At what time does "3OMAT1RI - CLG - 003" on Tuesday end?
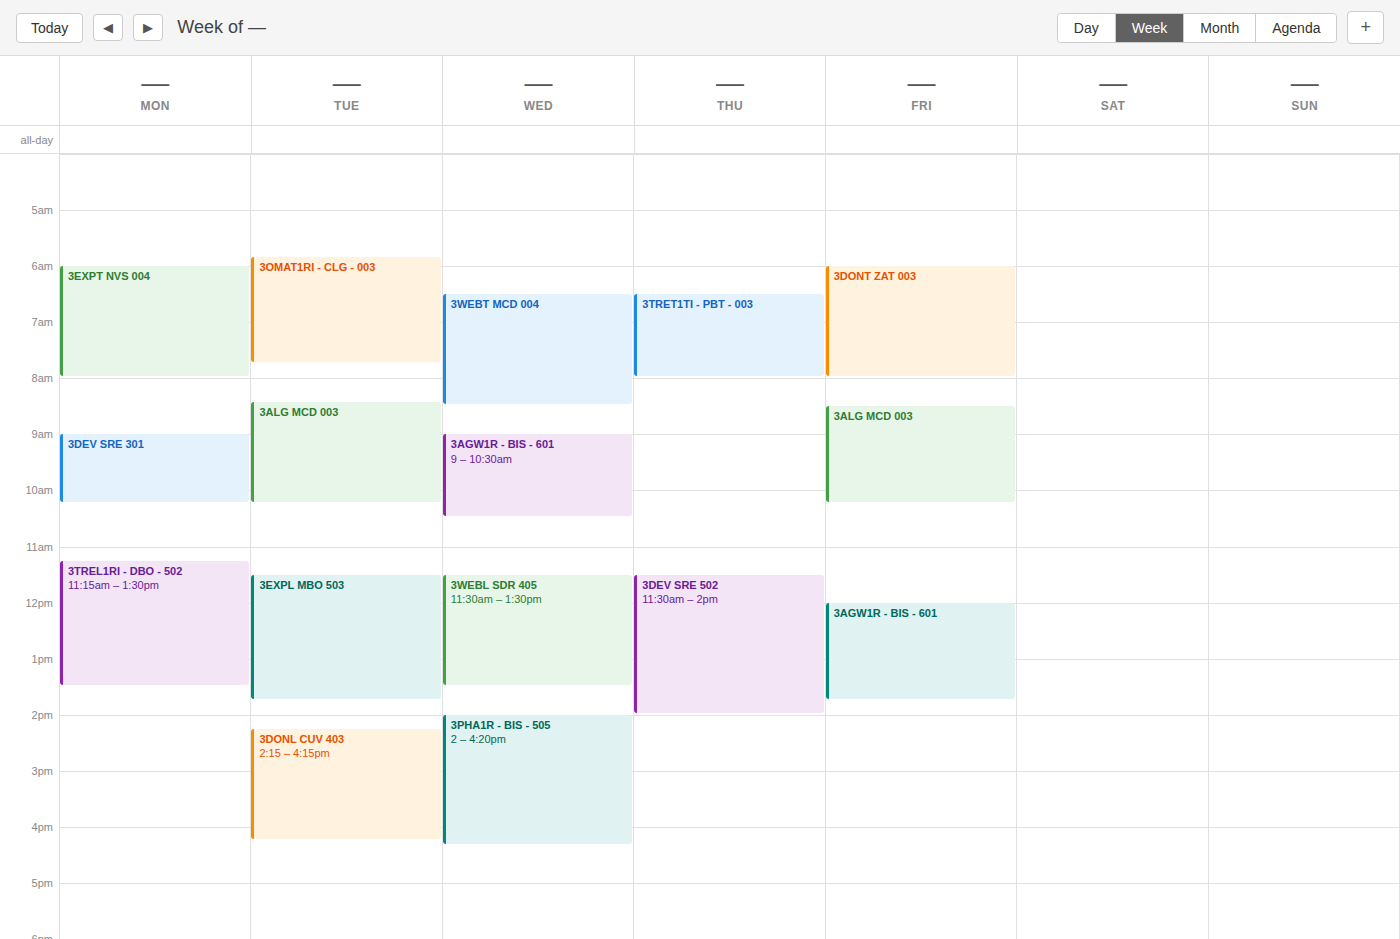
7:45 AM